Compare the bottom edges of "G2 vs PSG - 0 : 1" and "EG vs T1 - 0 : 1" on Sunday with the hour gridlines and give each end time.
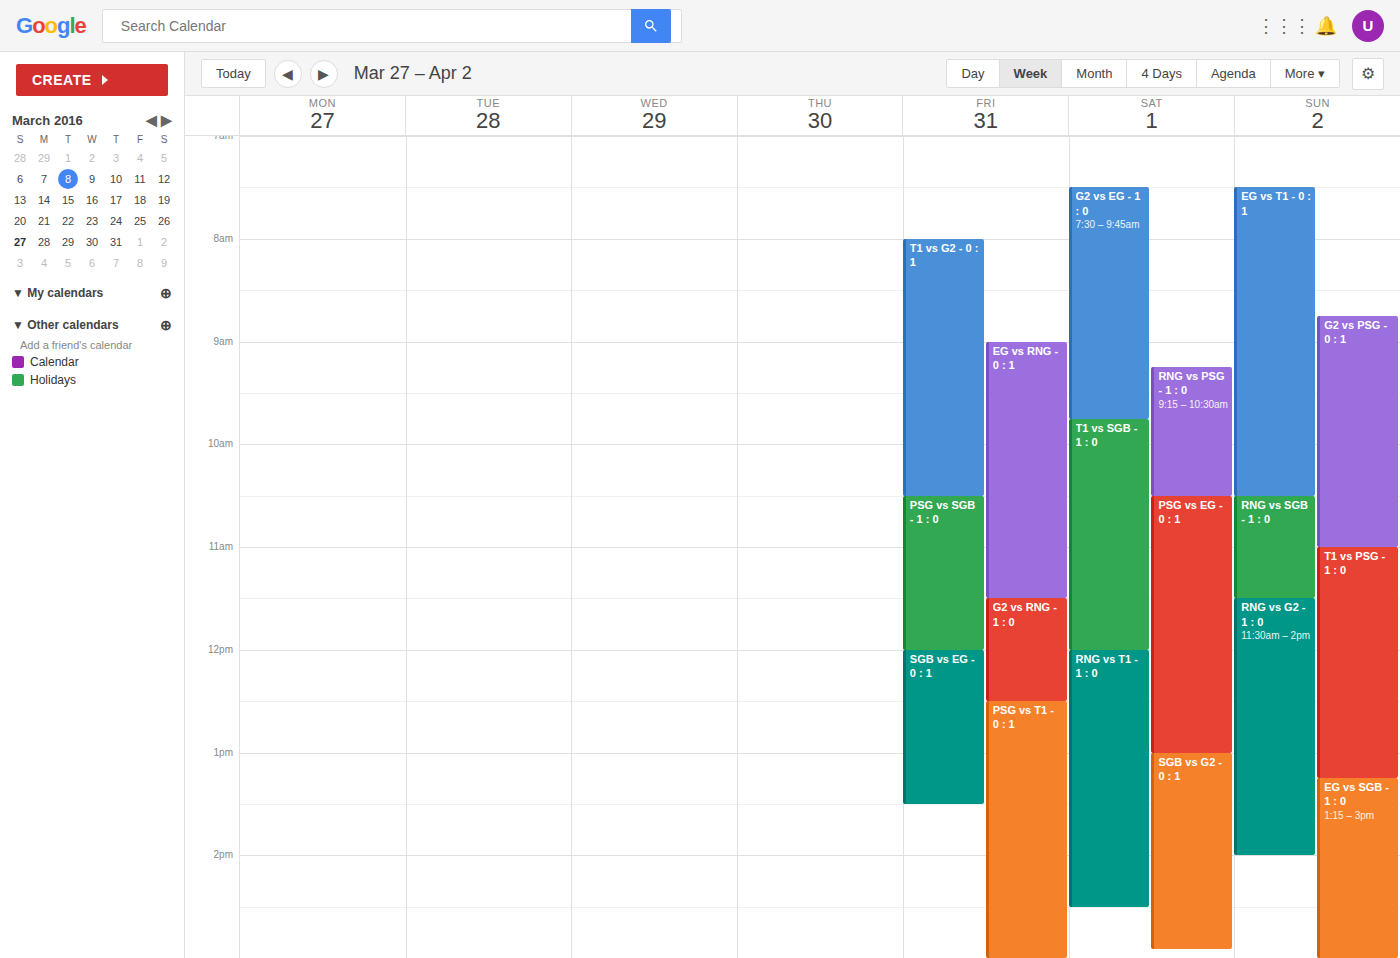
"G2 vs PSG - 0 : 1": 11:00 AM, exactly on the 11 AM line. "EG vs T1 - 0 : 1": 10:30 AM, halfway between the 10 AM and 11 AM lines.